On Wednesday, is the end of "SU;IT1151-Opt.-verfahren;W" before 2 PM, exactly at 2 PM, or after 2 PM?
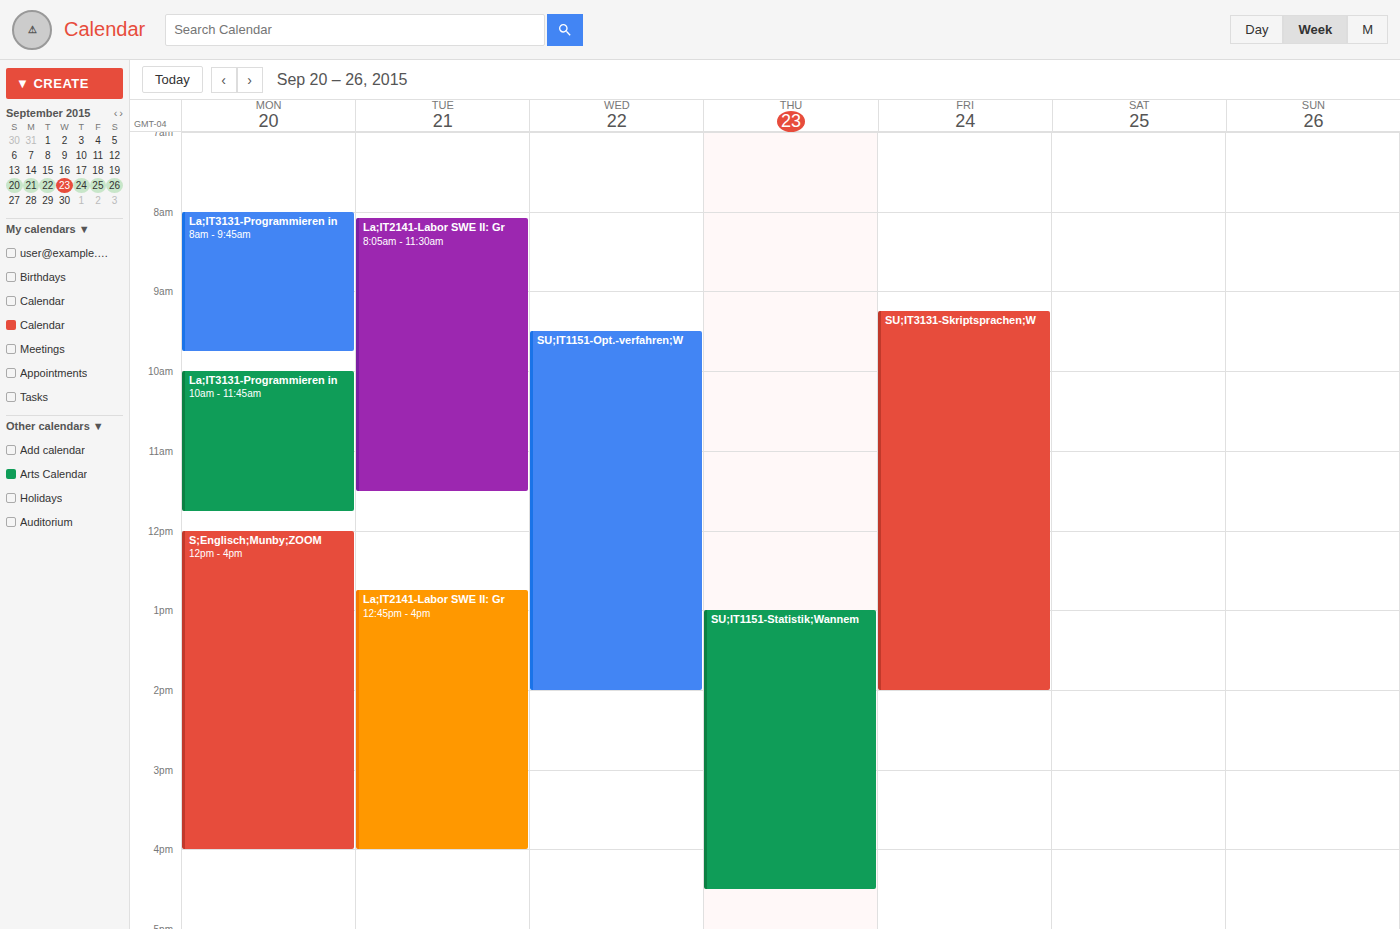
2:00 PM -- exactly at 2 PM, on the 2 PM line.